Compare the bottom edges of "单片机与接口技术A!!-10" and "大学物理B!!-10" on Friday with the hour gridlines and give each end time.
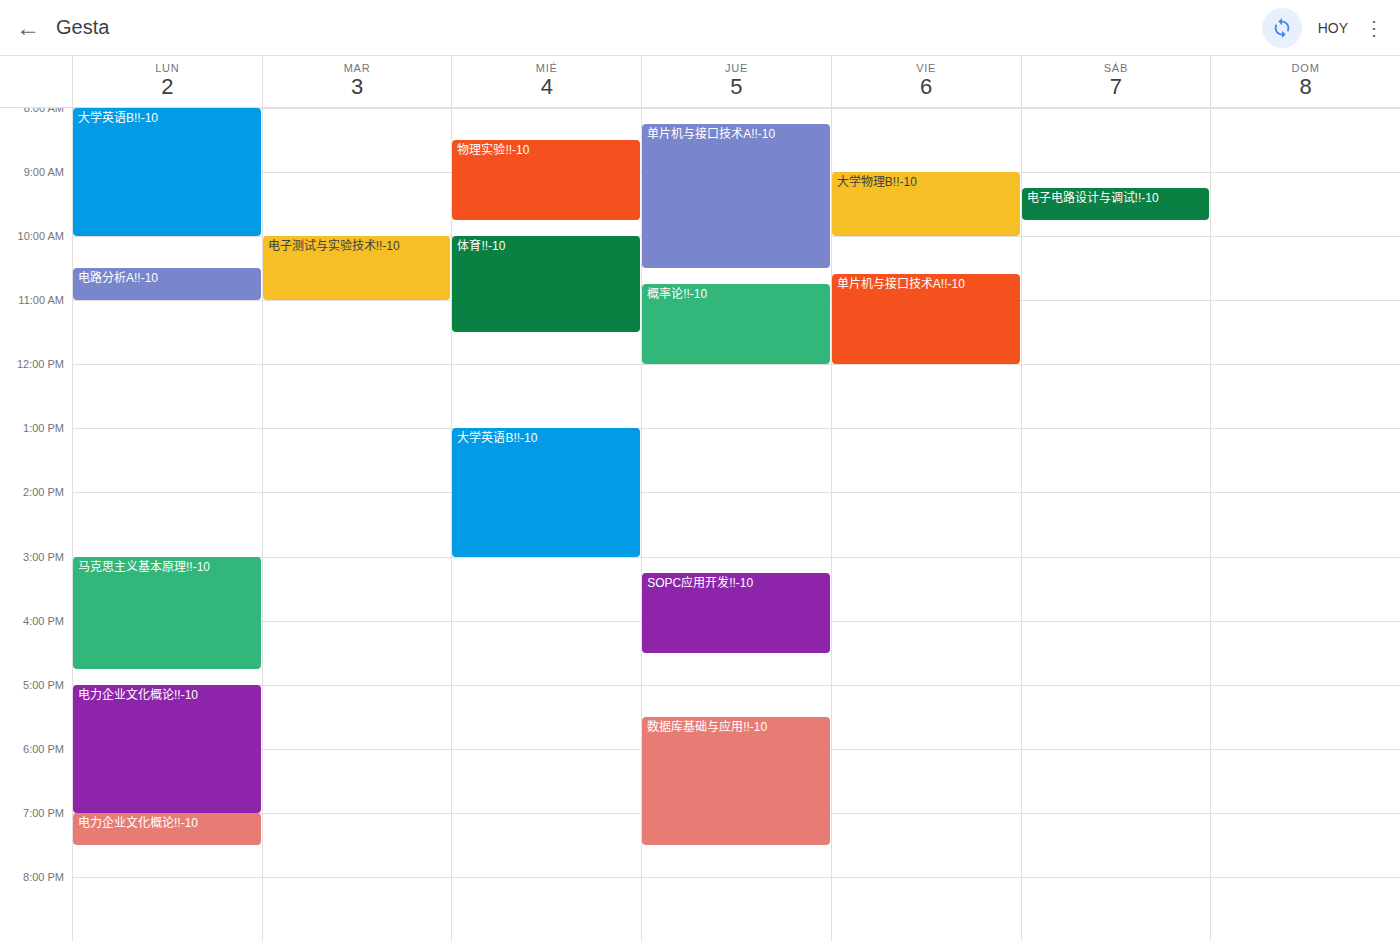
"单片机与接口技术A!!-10": 12:00 PM, exactly on the 12 PM line. "大学物理B!!-10": 10:00 AM, exactly on the 10 AM line.